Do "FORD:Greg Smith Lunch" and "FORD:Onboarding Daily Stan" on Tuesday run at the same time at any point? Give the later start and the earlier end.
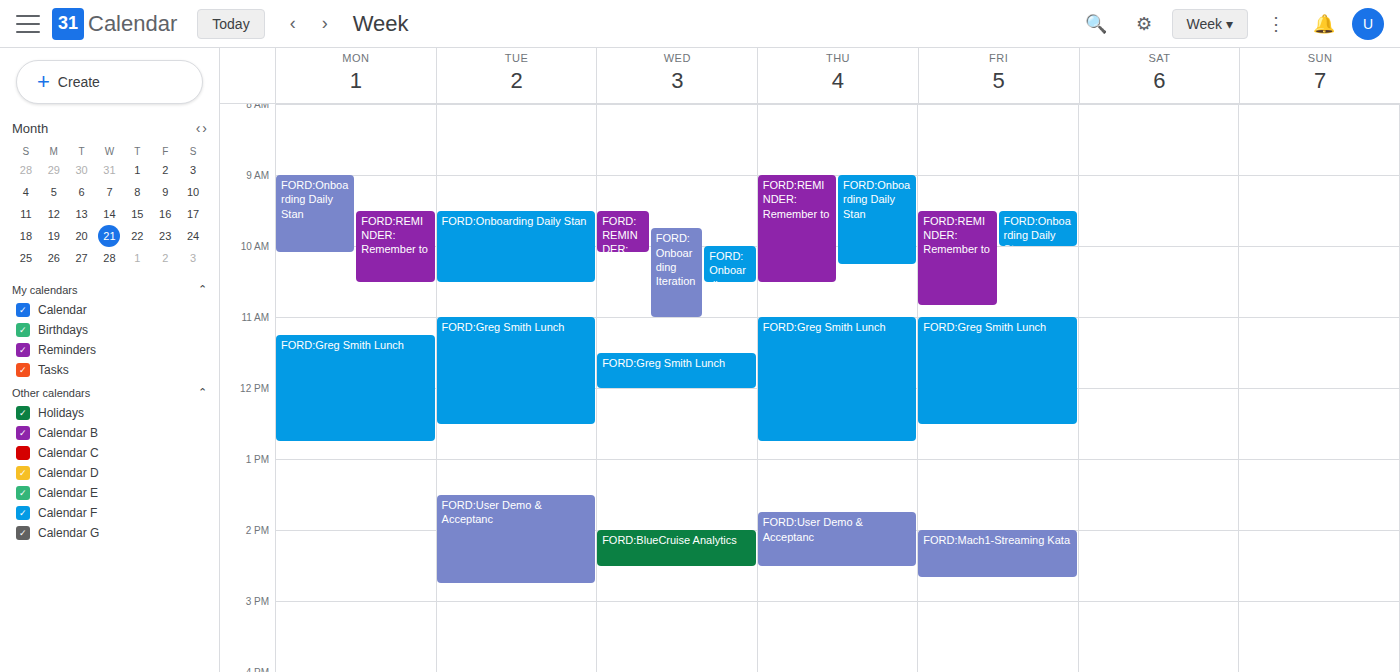
"FORD:Onboarding Daily Stan" ends at 10:30 AM and "FORD:Greg Smith Lunch" starts at 11:00 AM -- no overlap.